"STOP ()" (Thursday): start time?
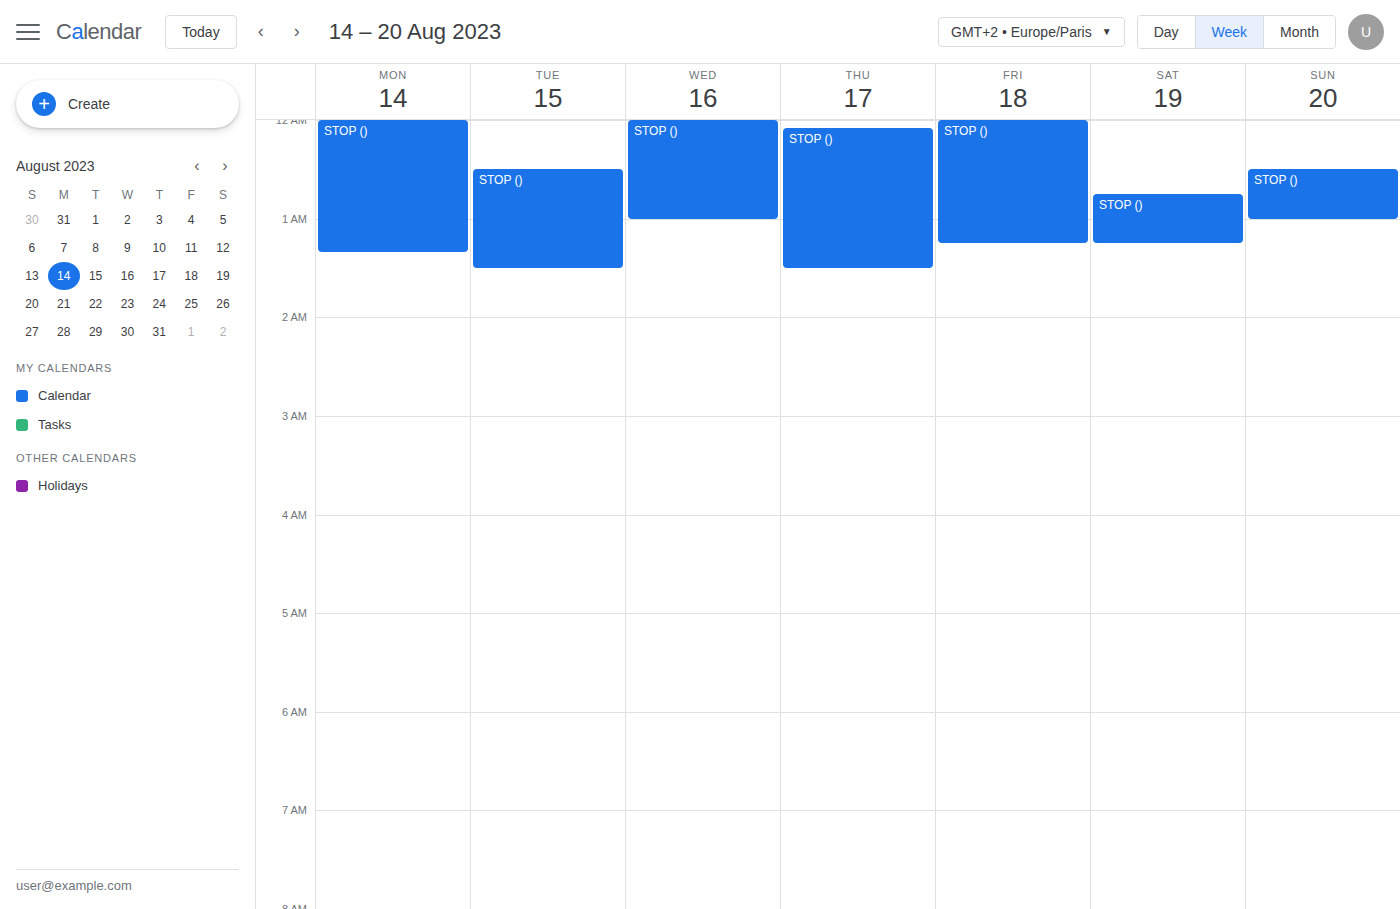
12:05 AM